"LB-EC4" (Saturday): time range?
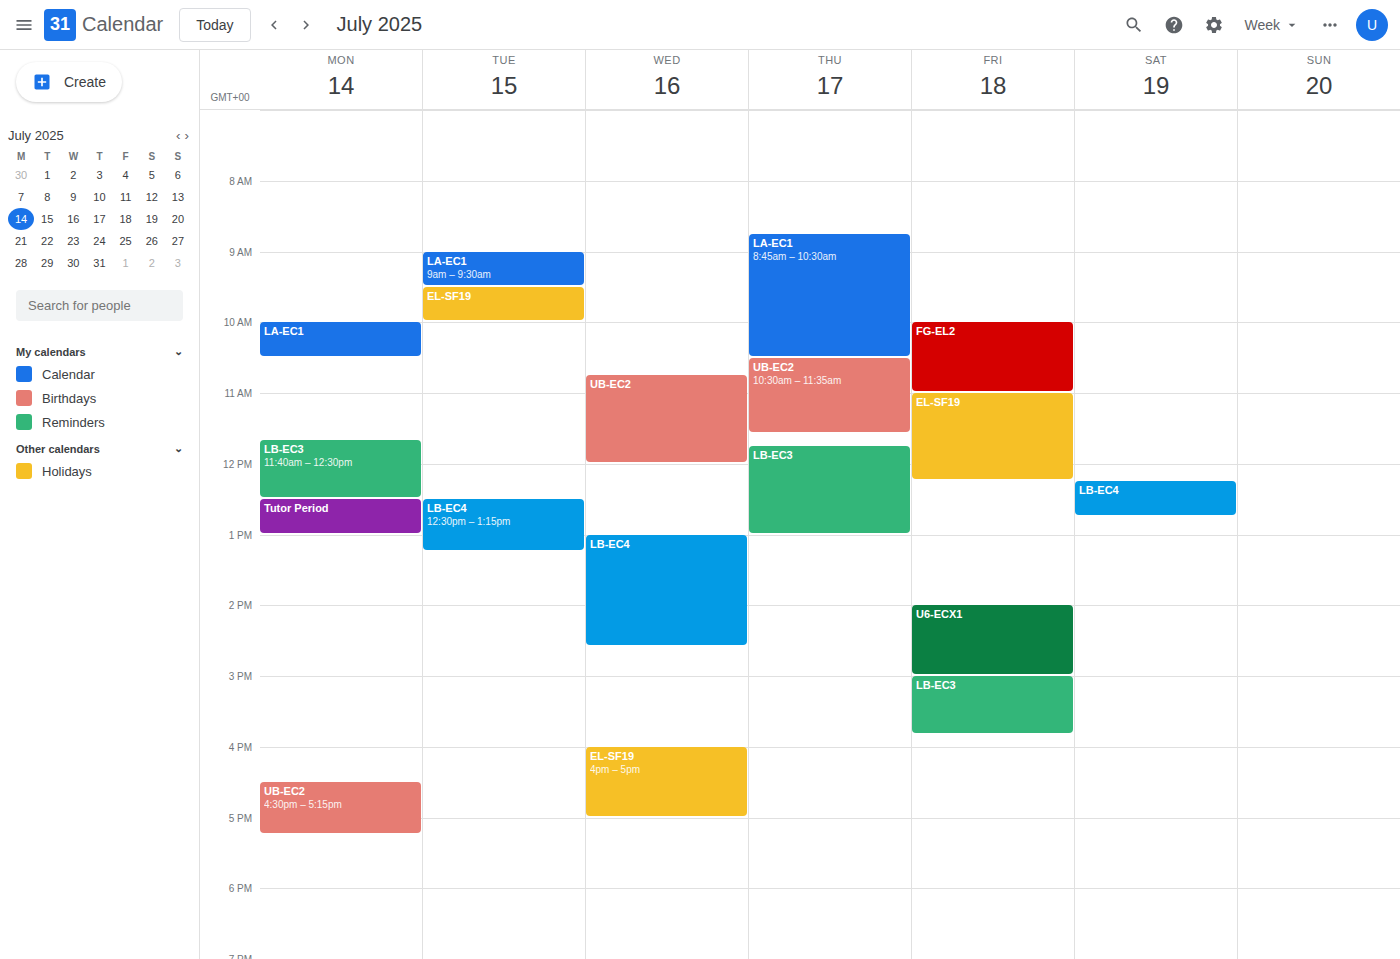
12:15 PM to 12:45 PM